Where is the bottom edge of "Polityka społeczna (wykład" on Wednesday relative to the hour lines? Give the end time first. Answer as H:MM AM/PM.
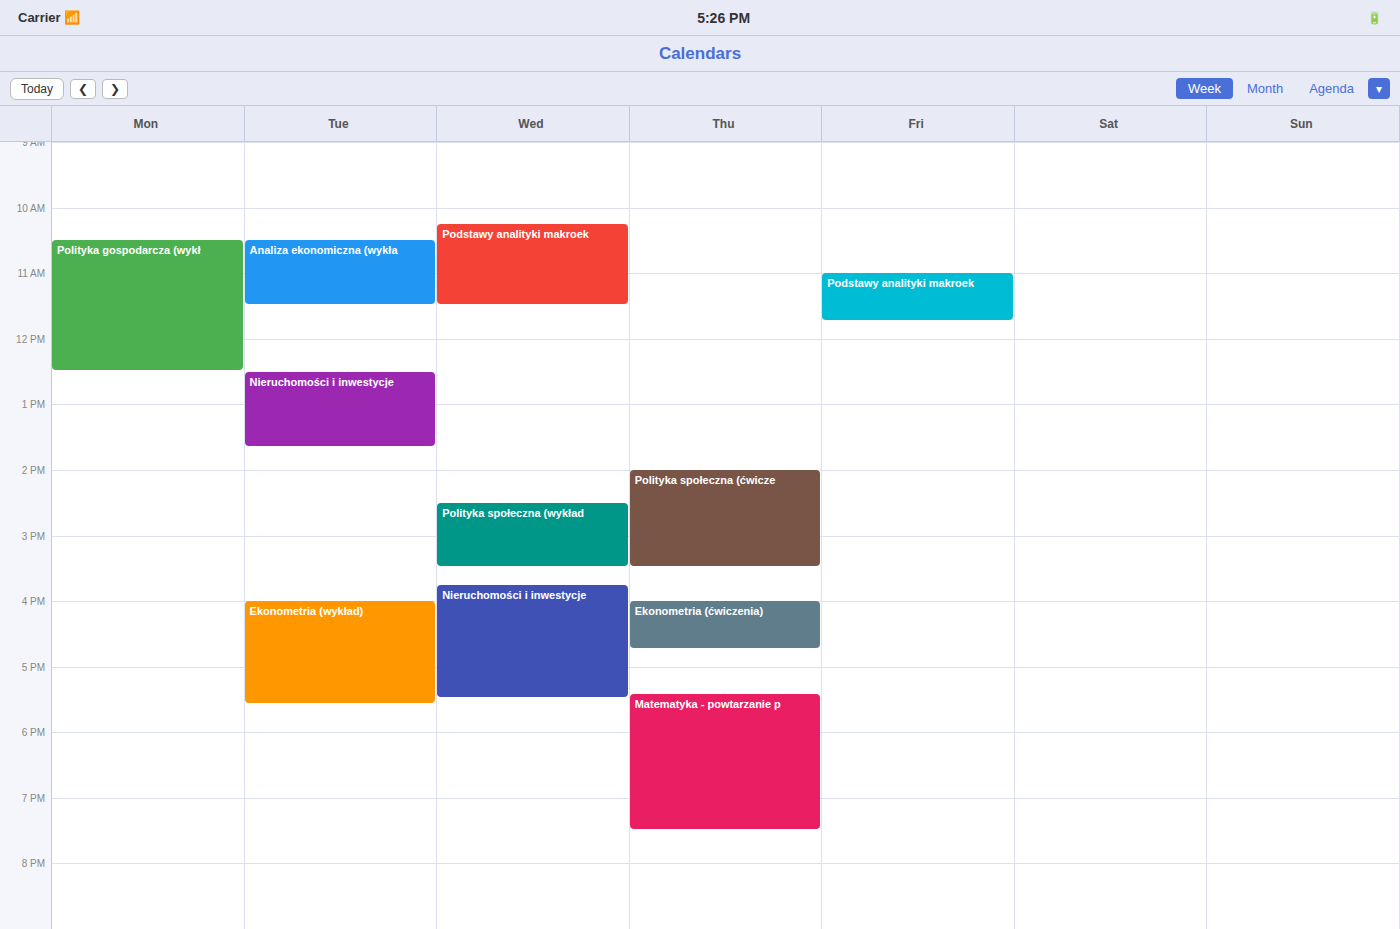
3:30 PM -- halfway between the 3 PM and 4 PM lines.